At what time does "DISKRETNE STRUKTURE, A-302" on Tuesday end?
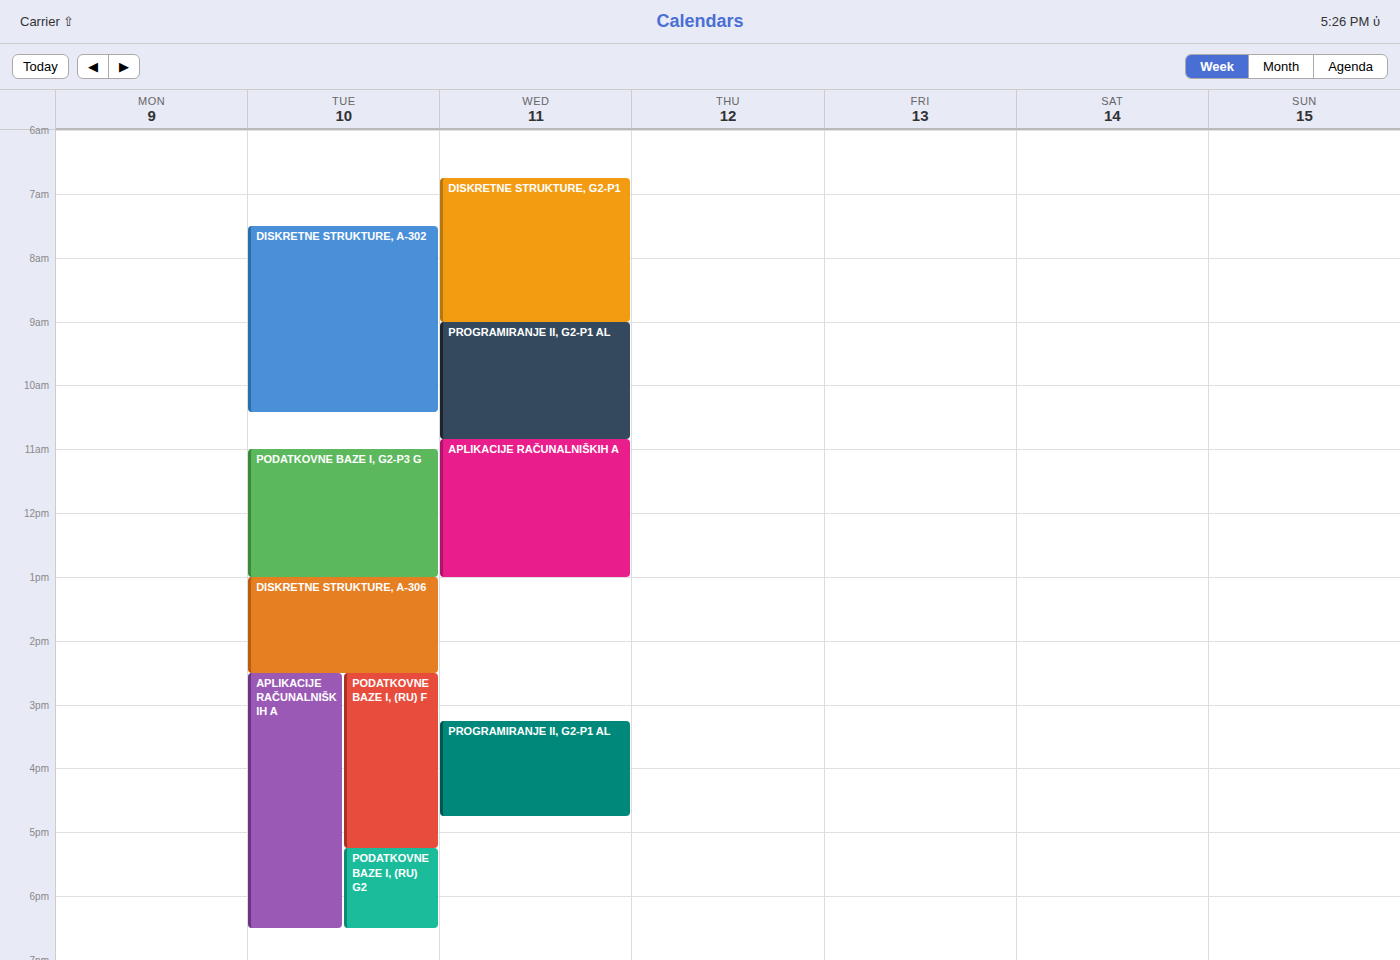
10:25 AM